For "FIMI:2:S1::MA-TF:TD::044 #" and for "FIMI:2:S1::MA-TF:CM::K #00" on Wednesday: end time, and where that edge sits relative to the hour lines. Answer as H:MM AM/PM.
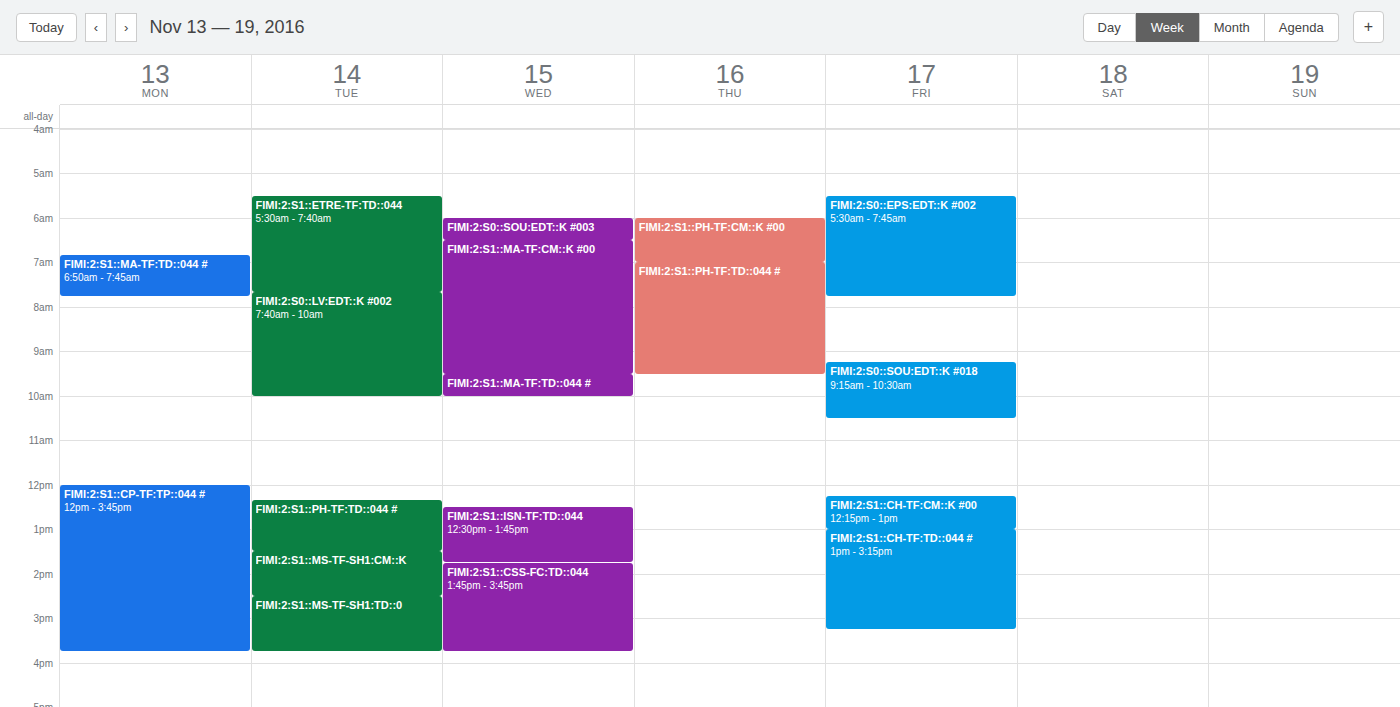
"FIMI:2:S1::MA-TF:TD::044 #": 10:00 AM, exactly on the 10 AM line. "FIMI:2:S1::MA-TF:CM::K #00": 9:30 AM, halfway between the 9 AM and 10 AM lines.